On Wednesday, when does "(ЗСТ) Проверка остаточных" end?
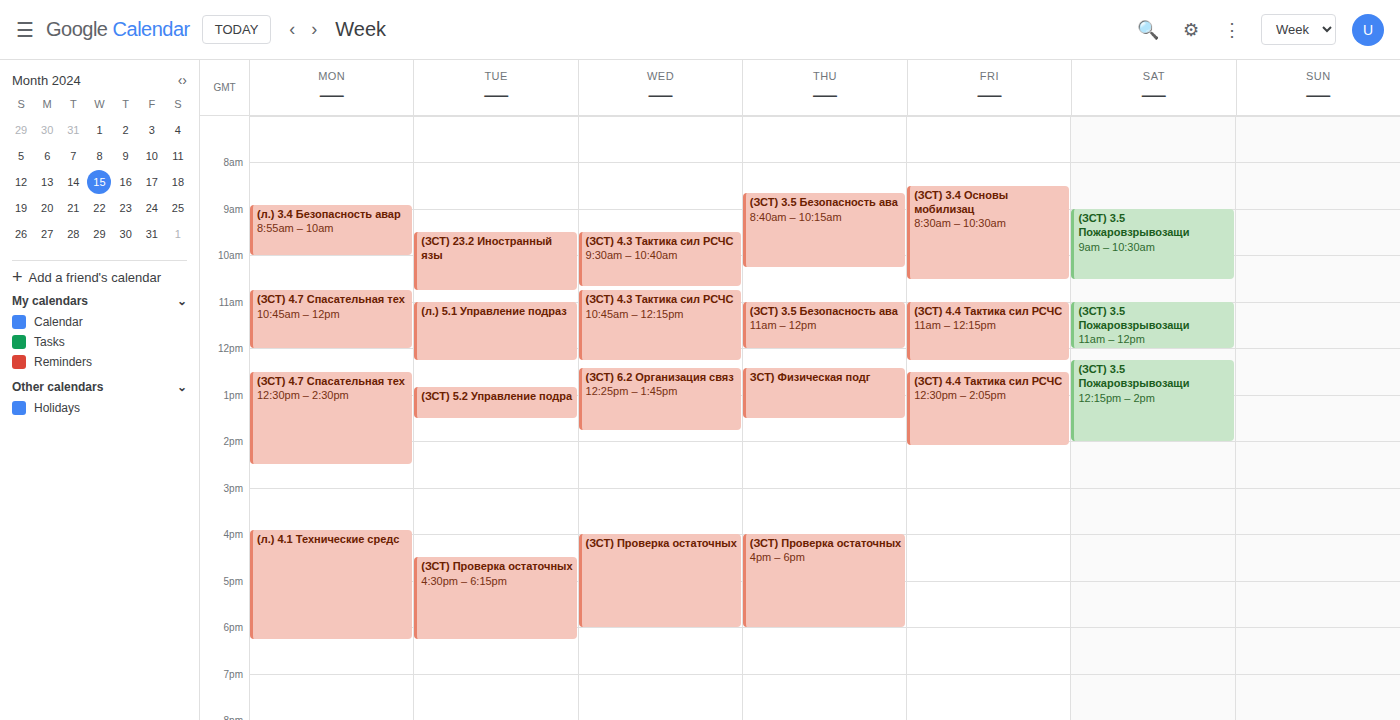
6:00 PM